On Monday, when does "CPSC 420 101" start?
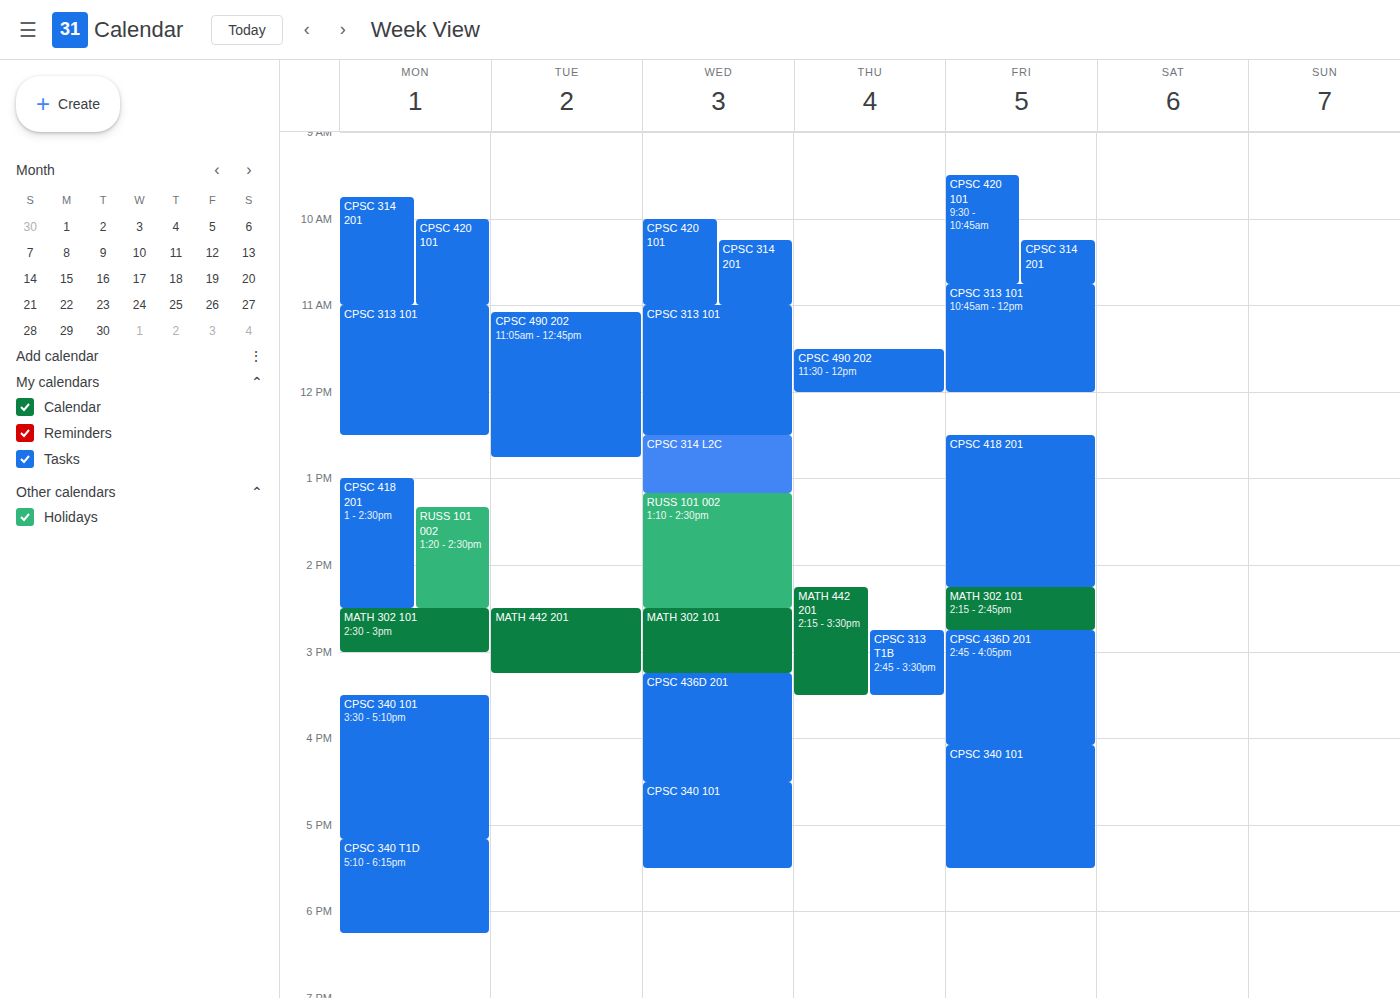
10:00 AM